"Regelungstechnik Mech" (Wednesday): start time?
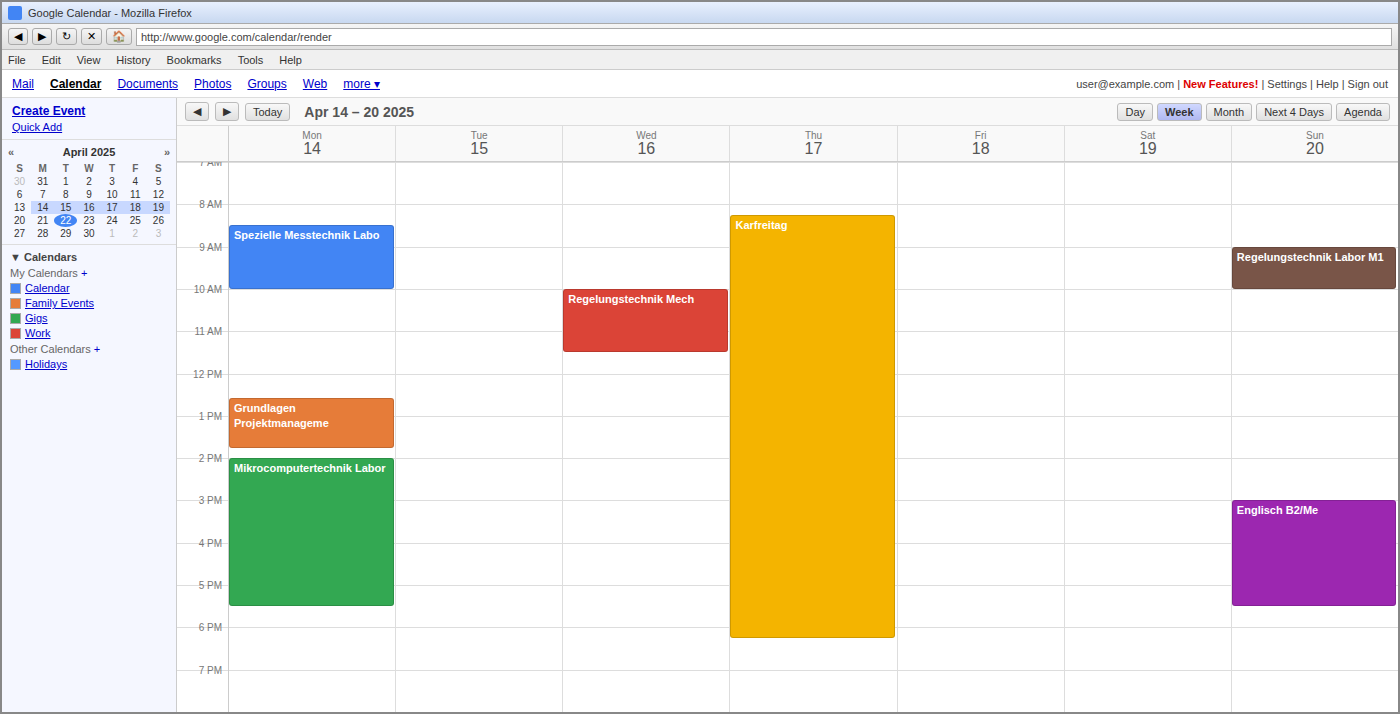
10:00 AM